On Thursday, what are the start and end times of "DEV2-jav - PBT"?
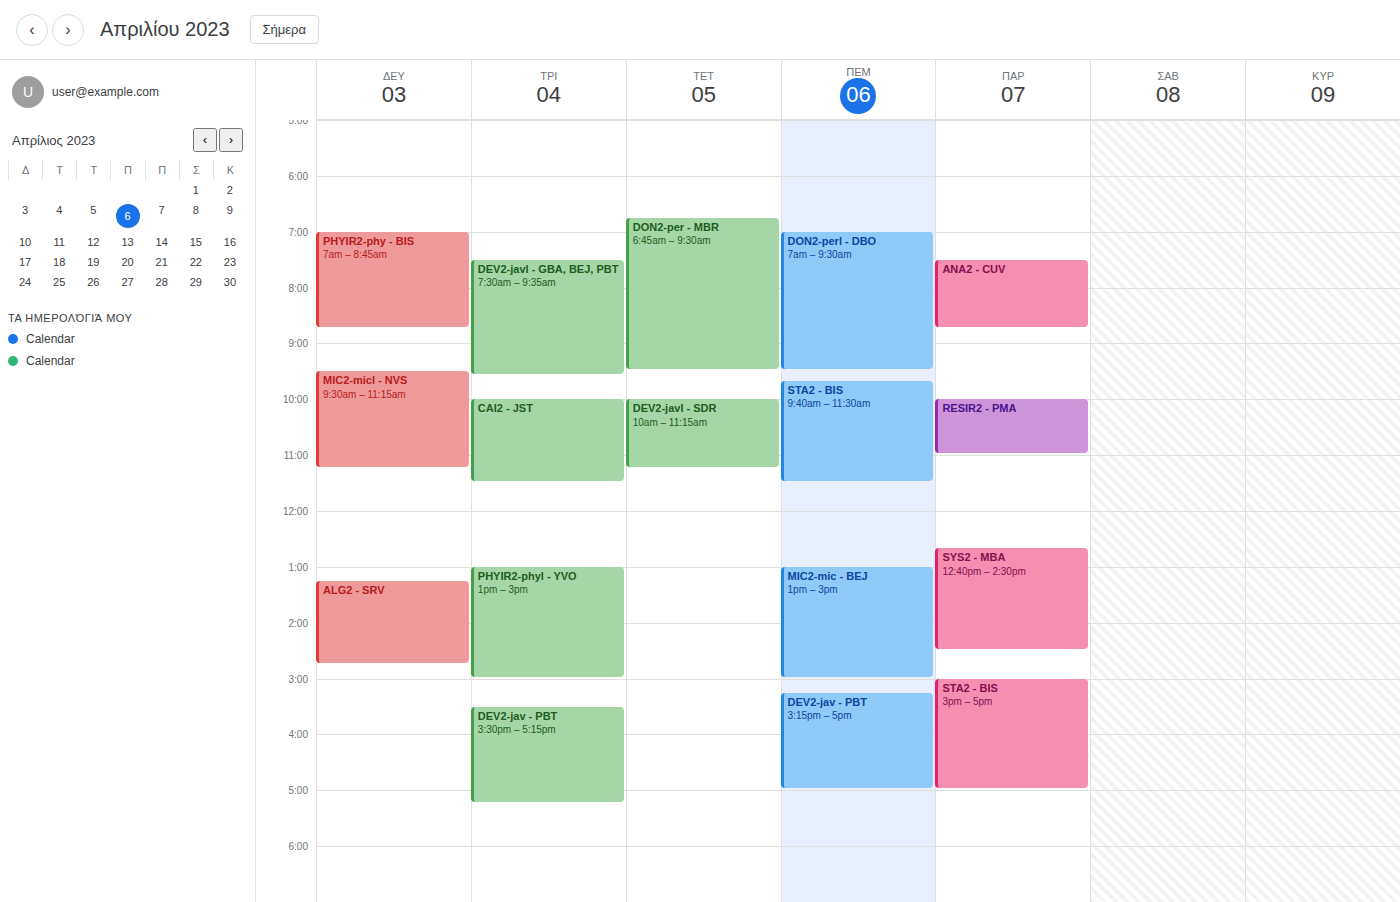
3:15 PM to 5:00 PM